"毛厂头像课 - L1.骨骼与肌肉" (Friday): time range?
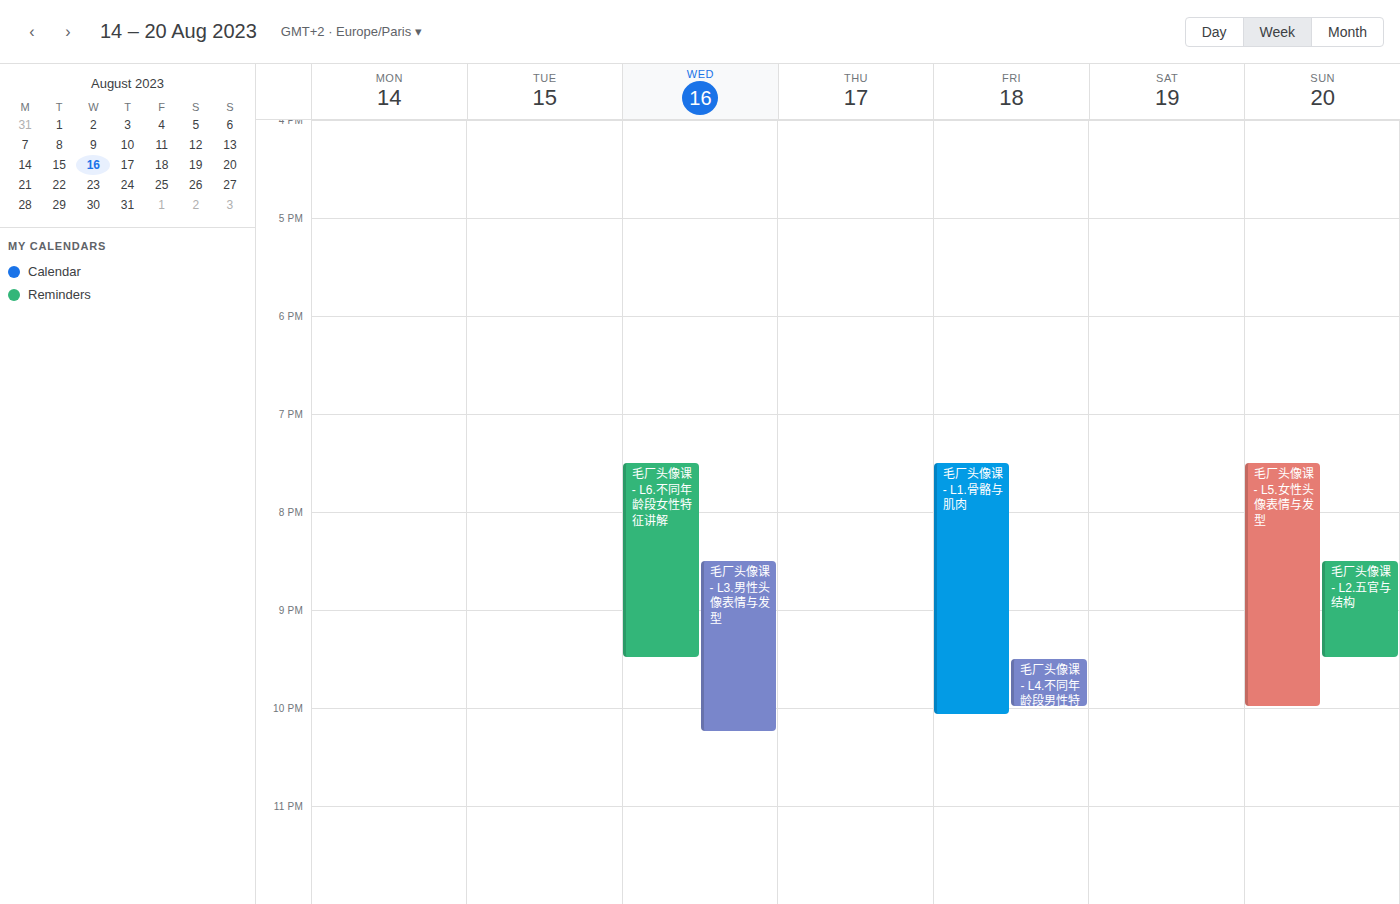
7:30 PM to 10:05 PM